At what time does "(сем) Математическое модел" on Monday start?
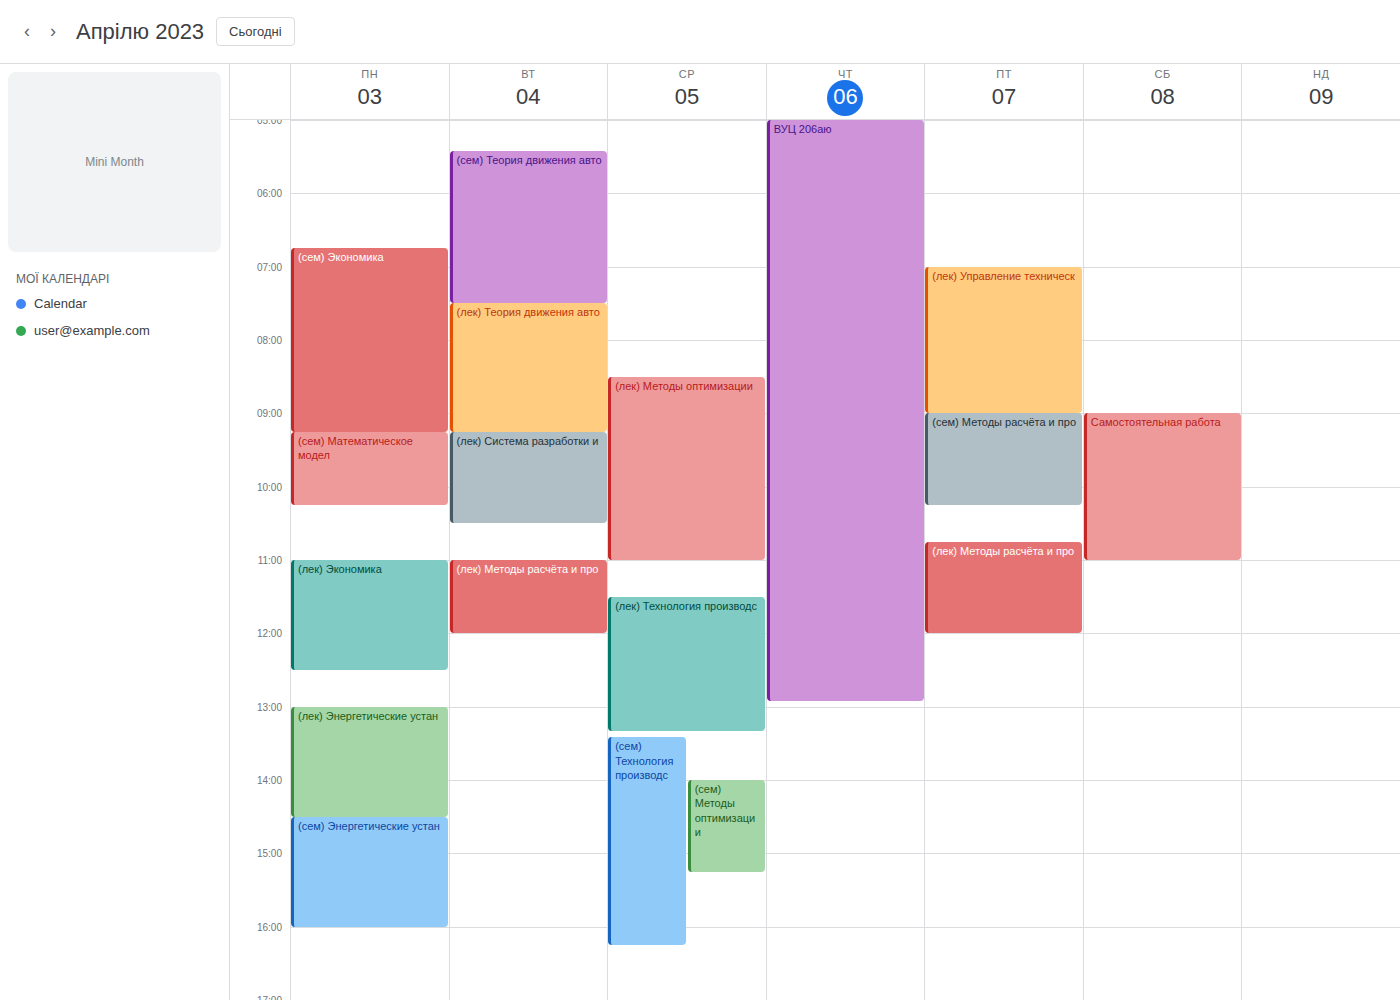
9:15 AM